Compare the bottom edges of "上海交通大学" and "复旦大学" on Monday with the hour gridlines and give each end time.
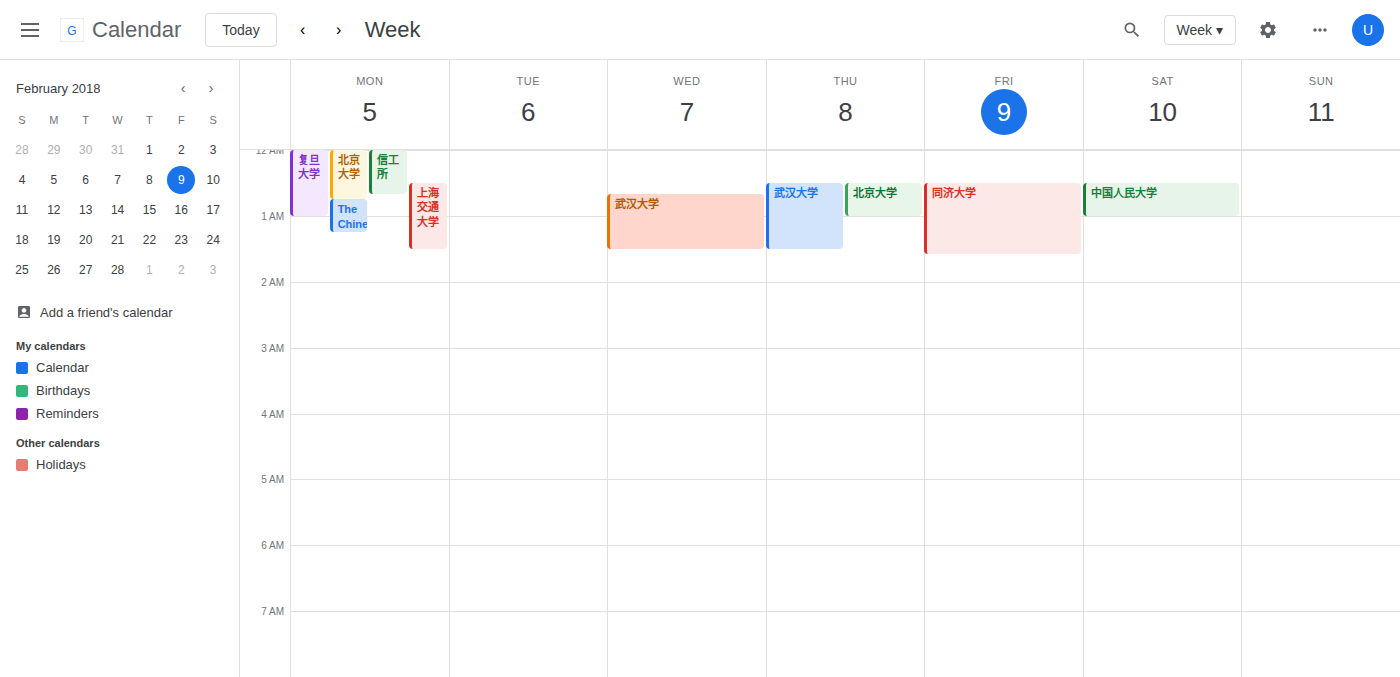
"上海交通大学": 1:30 AM, halfway between the 1 AM and 2 AM lines. "复旦大学": 1:00 AM, exactly on the 1 AM line.